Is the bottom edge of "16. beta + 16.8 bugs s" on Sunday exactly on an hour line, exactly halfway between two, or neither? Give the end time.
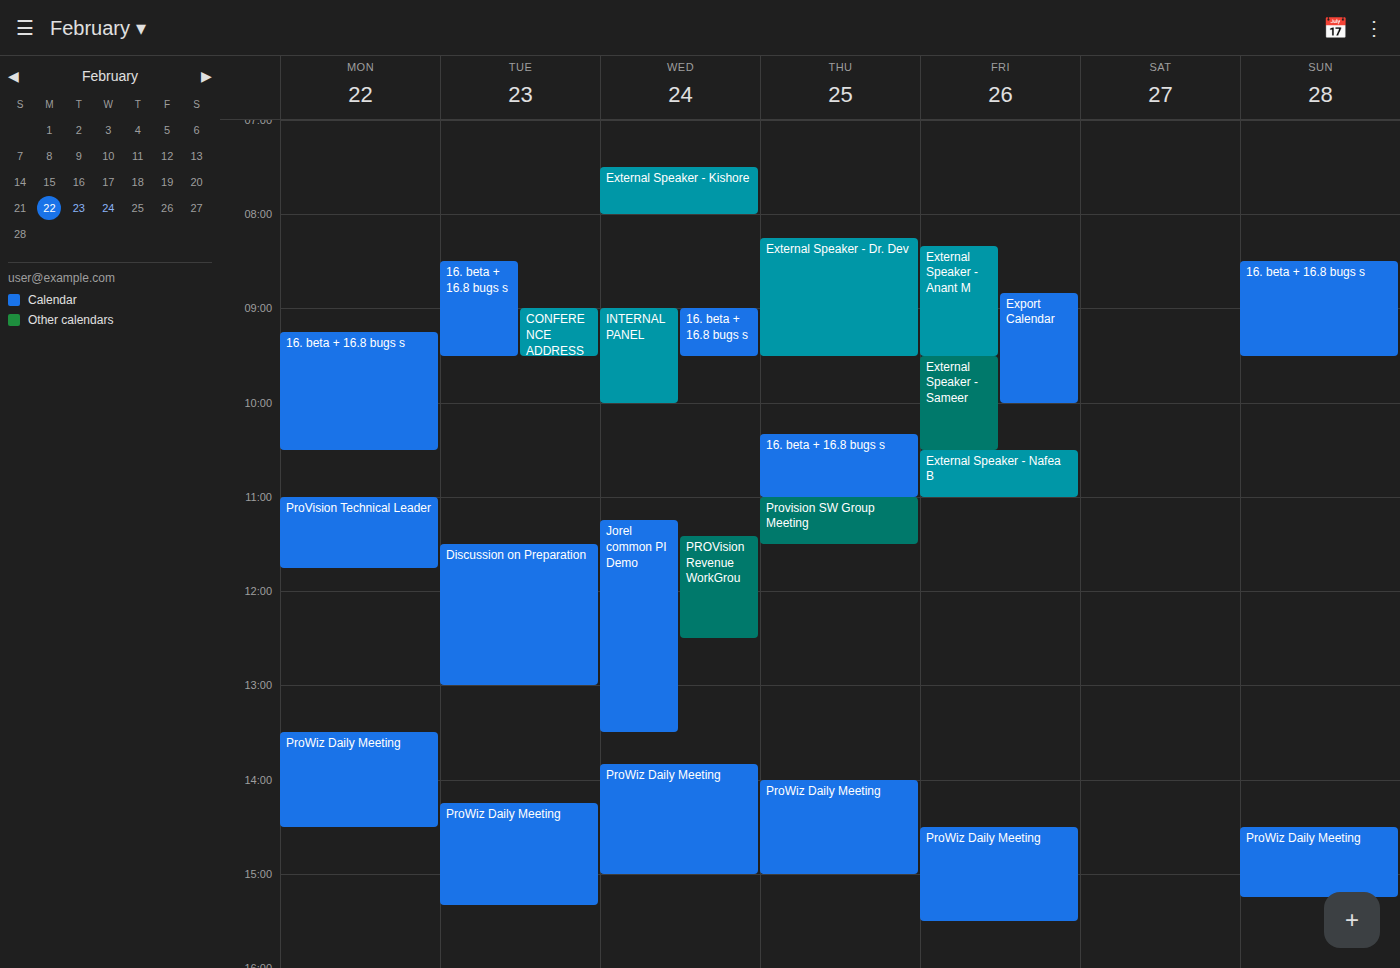
9:30 AM -- halfway between the 9 AM and 10 AM lines.